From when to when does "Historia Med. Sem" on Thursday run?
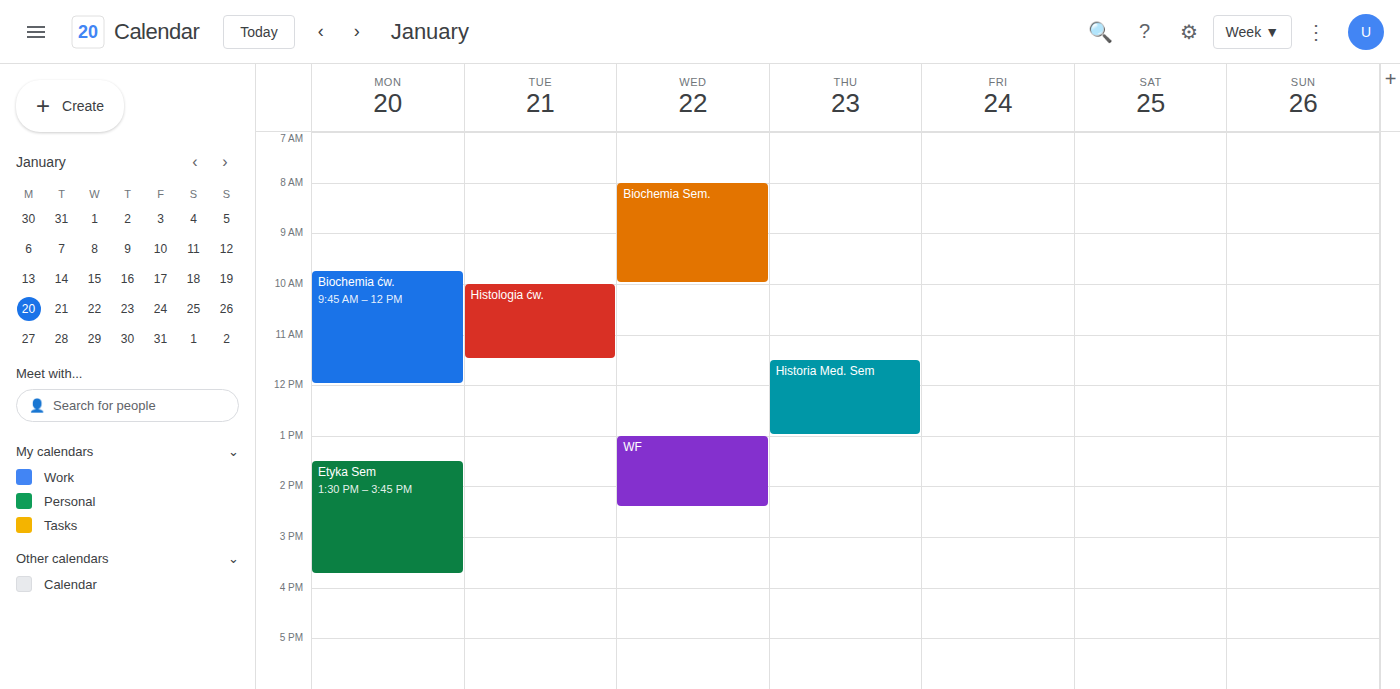
11:30 AM to 1:00 PM